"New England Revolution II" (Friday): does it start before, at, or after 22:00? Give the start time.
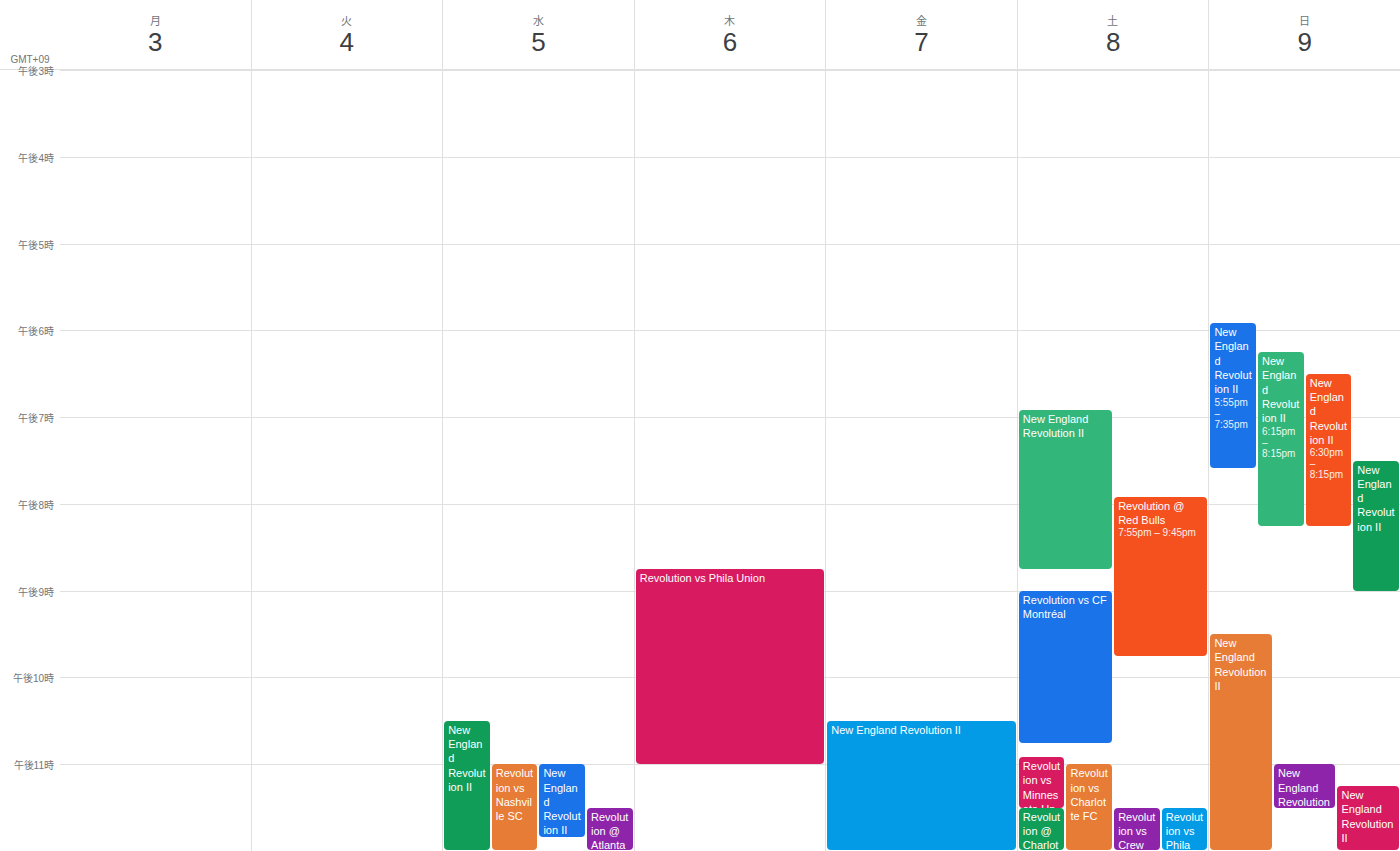
22:30 -- after 22:00, 30 minutes below the 22:00 line.